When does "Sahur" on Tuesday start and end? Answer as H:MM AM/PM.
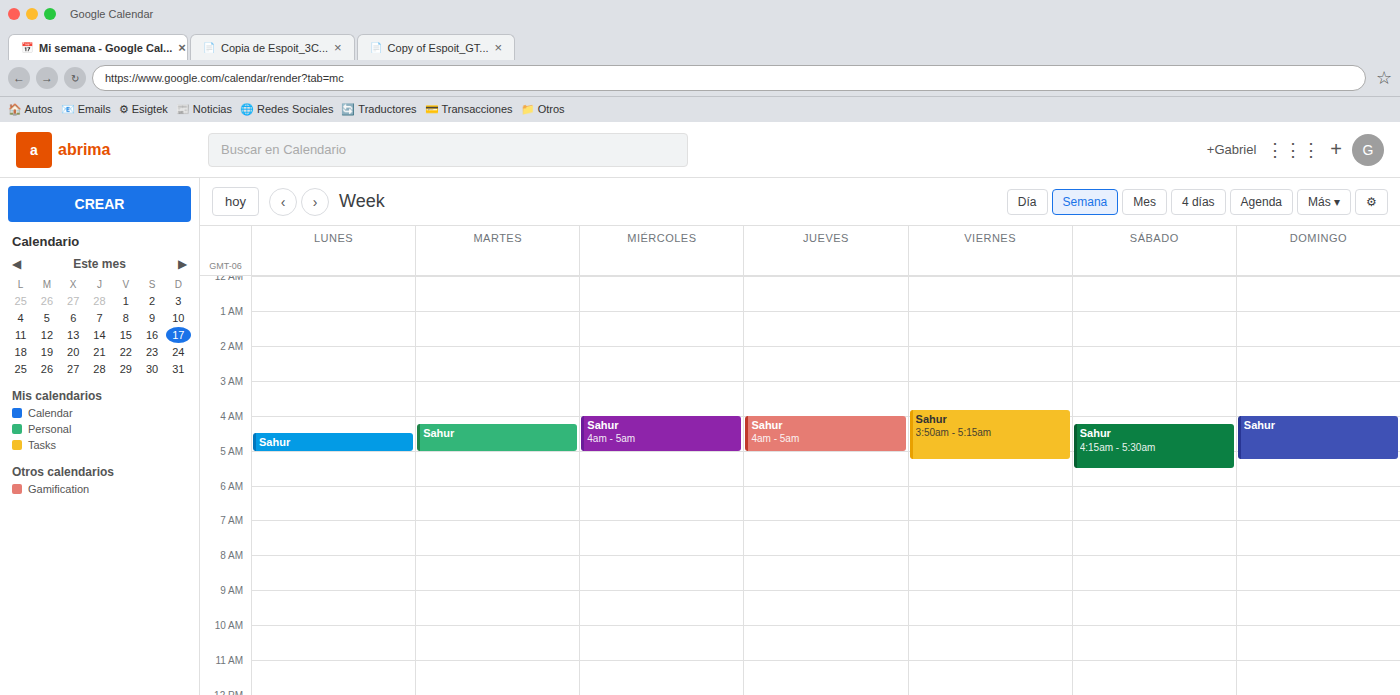
4:15 AM to 5:00 AM